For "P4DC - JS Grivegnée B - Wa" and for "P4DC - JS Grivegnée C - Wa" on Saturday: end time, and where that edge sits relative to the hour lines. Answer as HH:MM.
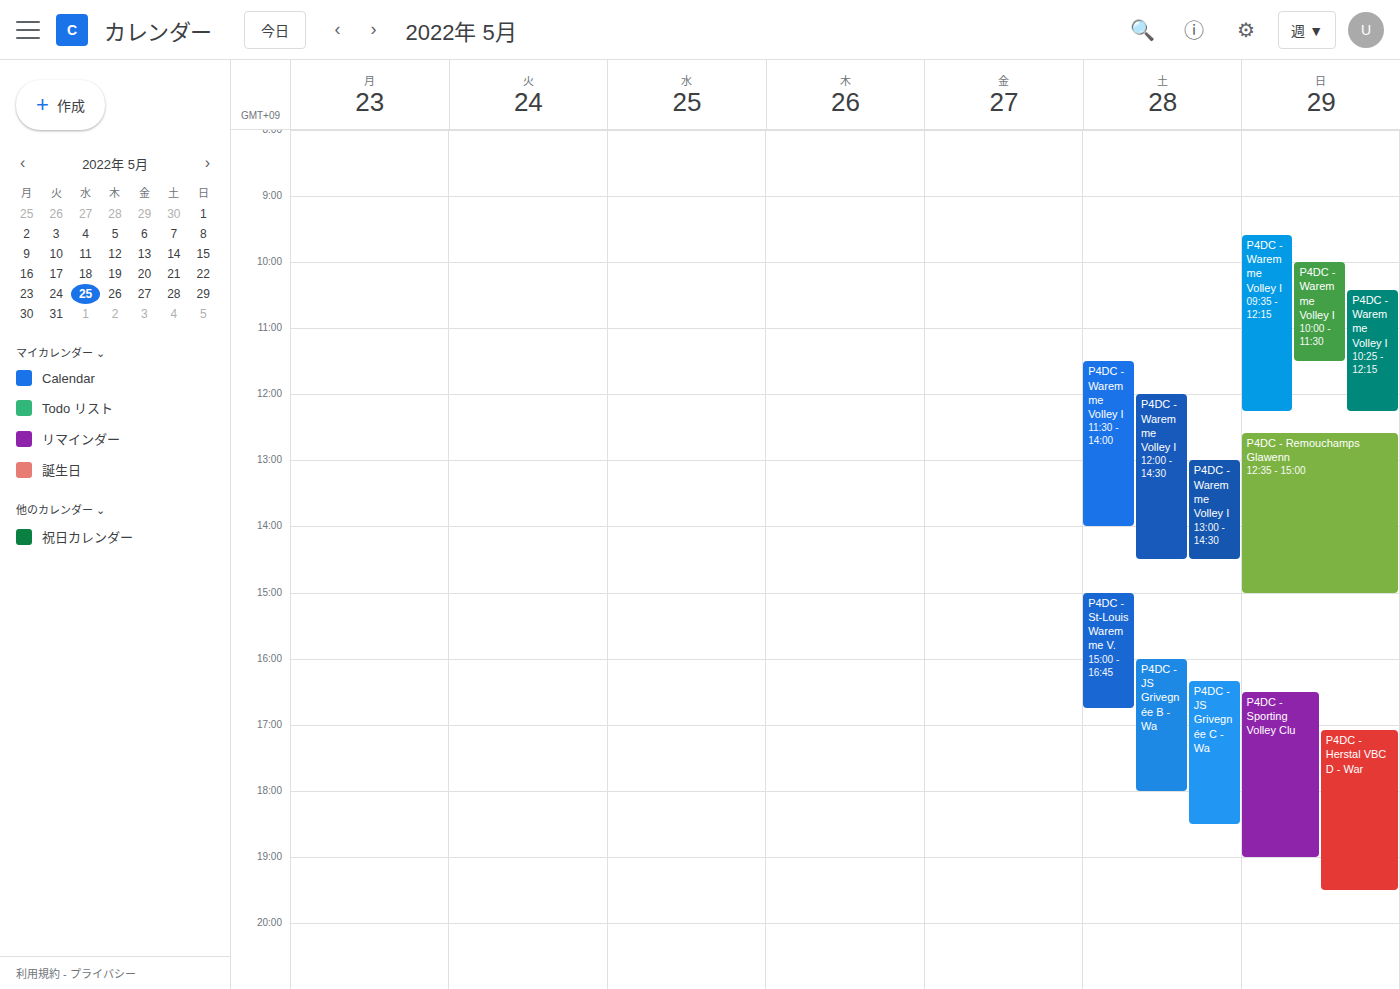
"P4DC - JS Grivegnée B - Wa": 18:00, exactly on the 18:00 line. "P4DC - JS Grivegnée C - Wa": 18:30, halfway between the 18:00 and 19:00 lines.